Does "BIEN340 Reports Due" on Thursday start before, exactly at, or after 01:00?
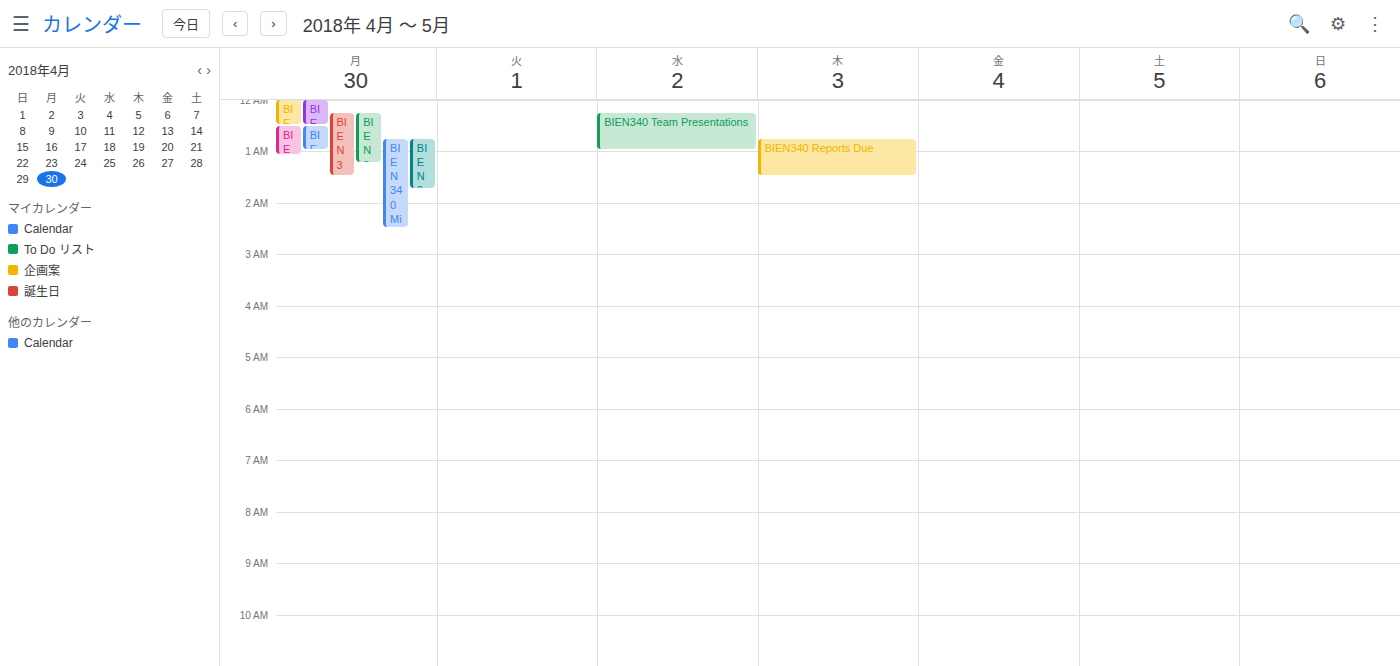
00:45 -- before 01:00, 15 minutes above the 01:00 line.